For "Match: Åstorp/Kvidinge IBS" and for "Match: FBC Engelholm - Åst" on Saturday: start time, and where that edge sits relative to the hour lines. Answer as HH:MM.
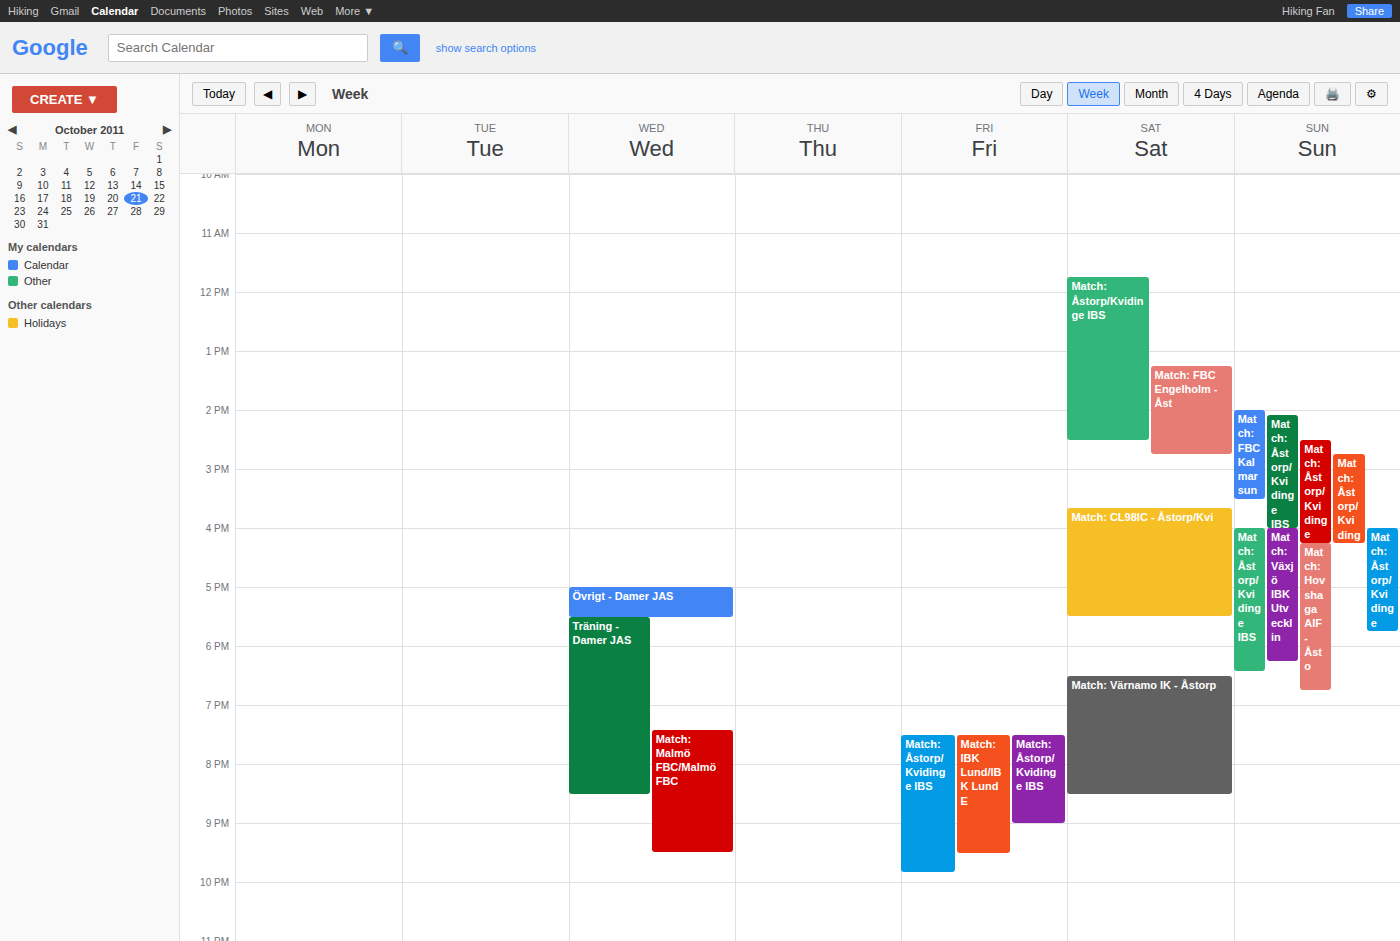
"Match: Åstorp/Kvidinge IBS": 11:45, neither: three quarters of the way from the 11:00 line to the 12:00 line. "Match: FBC Engelholm - Åst": 13:15, neither: a quarter of the way from the 13:00 line to the 14:00 line.